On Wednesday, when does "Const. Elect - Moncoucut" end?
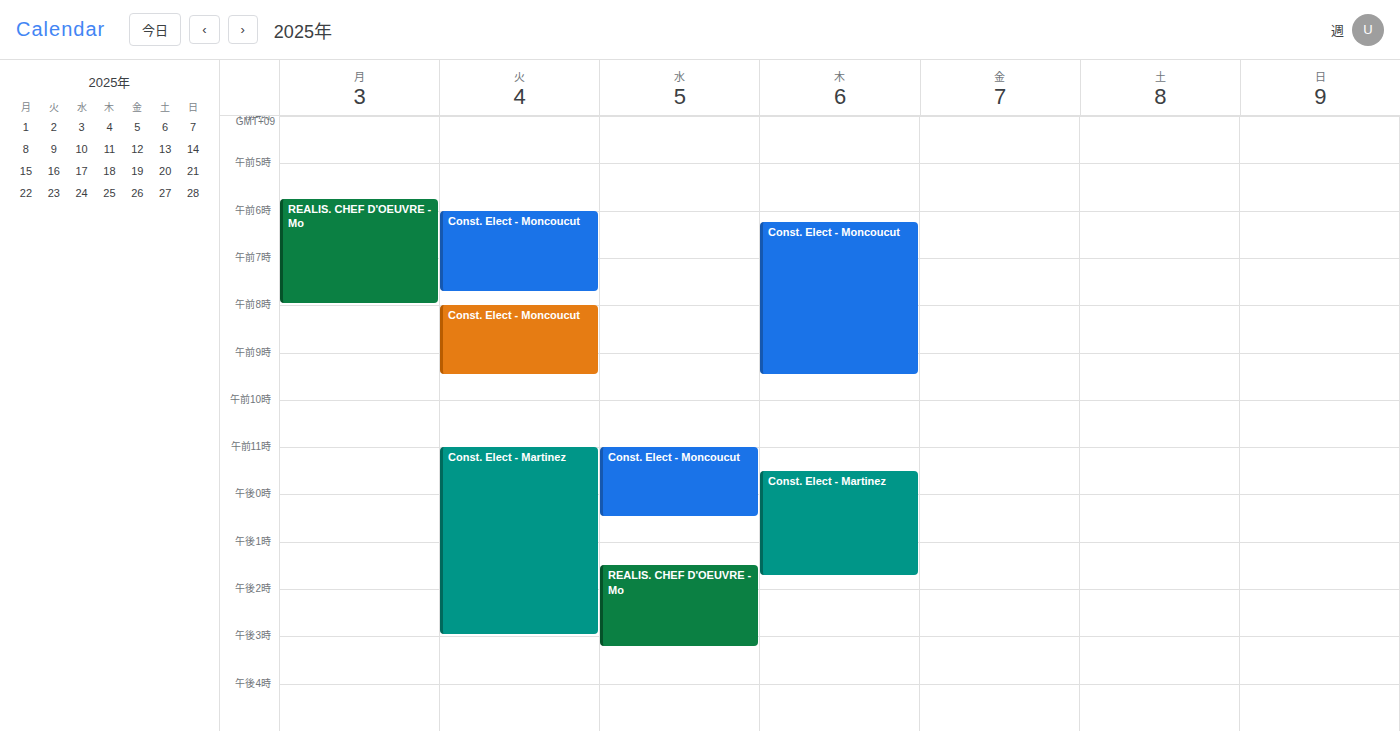
12:30 PM